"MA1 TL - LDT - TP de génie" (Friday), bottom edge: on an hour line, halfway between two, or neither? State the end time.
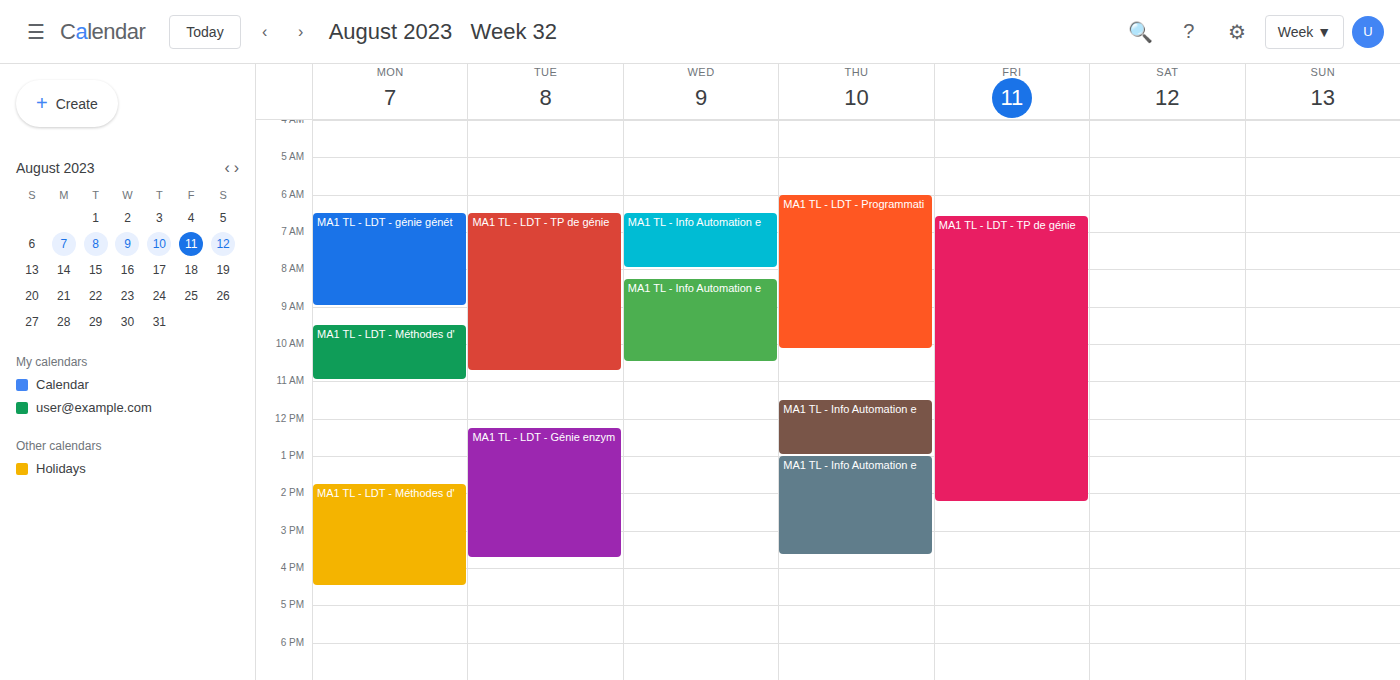
2:15 PM -- neither: a quarter of the way from the 2 PM line to the 3 PM line.